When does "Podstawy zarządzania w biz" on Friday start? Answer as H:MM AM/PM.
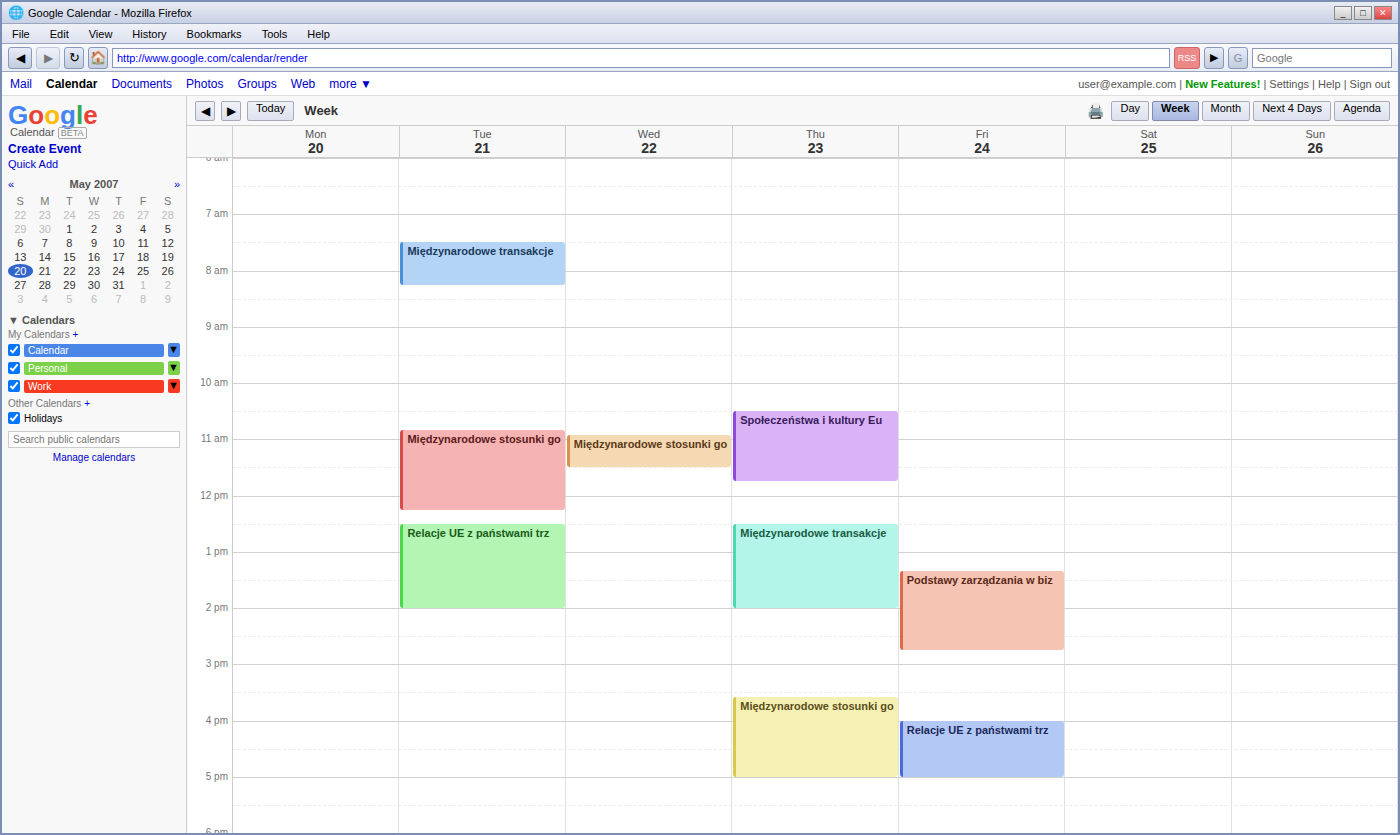
1:20 PM